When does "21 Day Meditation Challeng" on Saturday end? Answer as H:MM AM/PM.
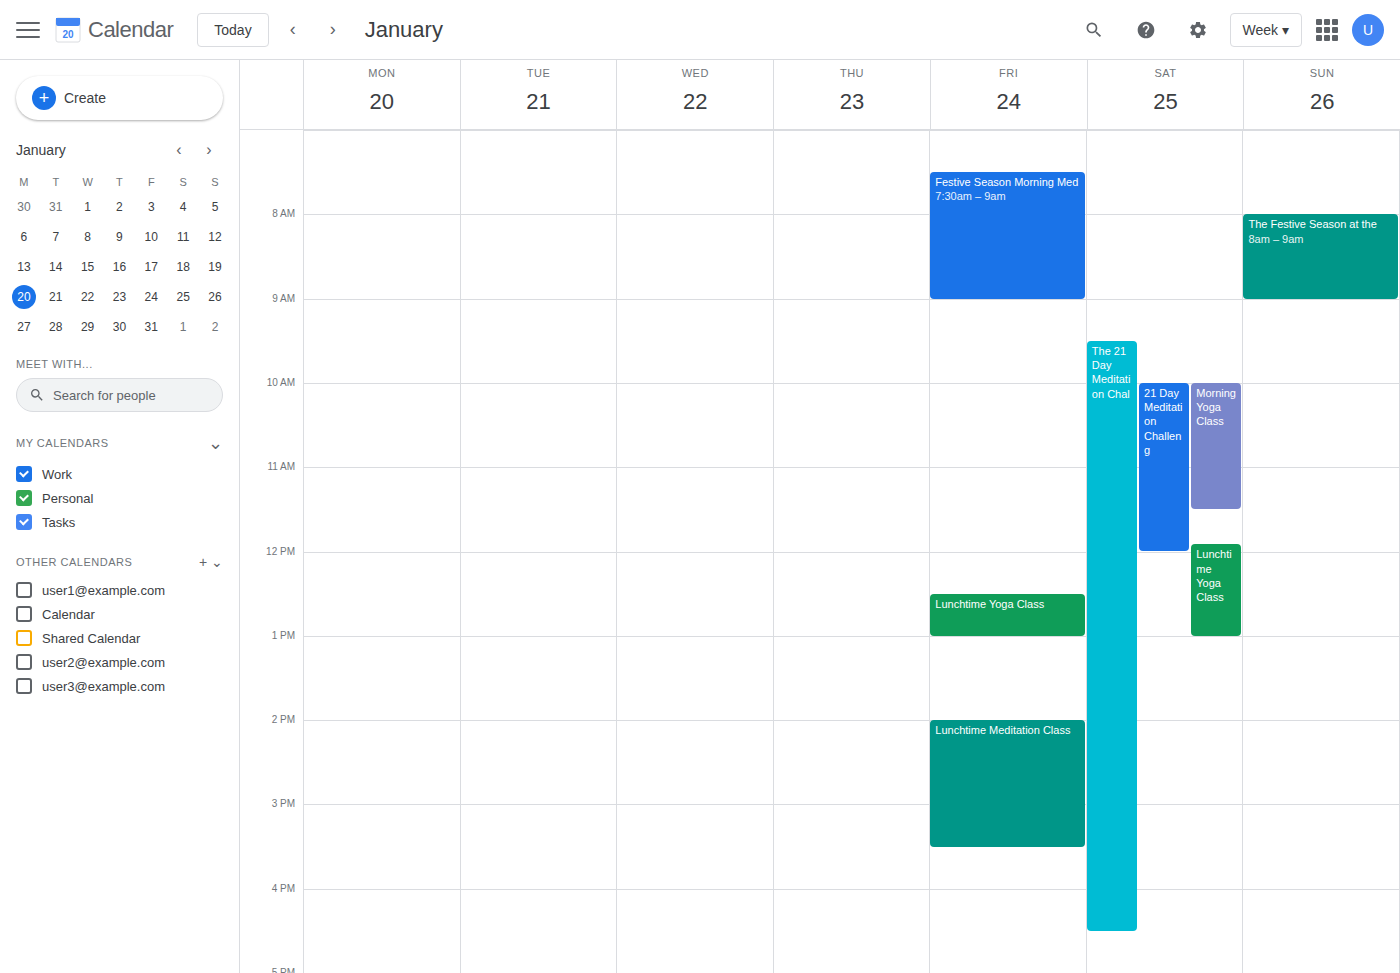
12:00 PM